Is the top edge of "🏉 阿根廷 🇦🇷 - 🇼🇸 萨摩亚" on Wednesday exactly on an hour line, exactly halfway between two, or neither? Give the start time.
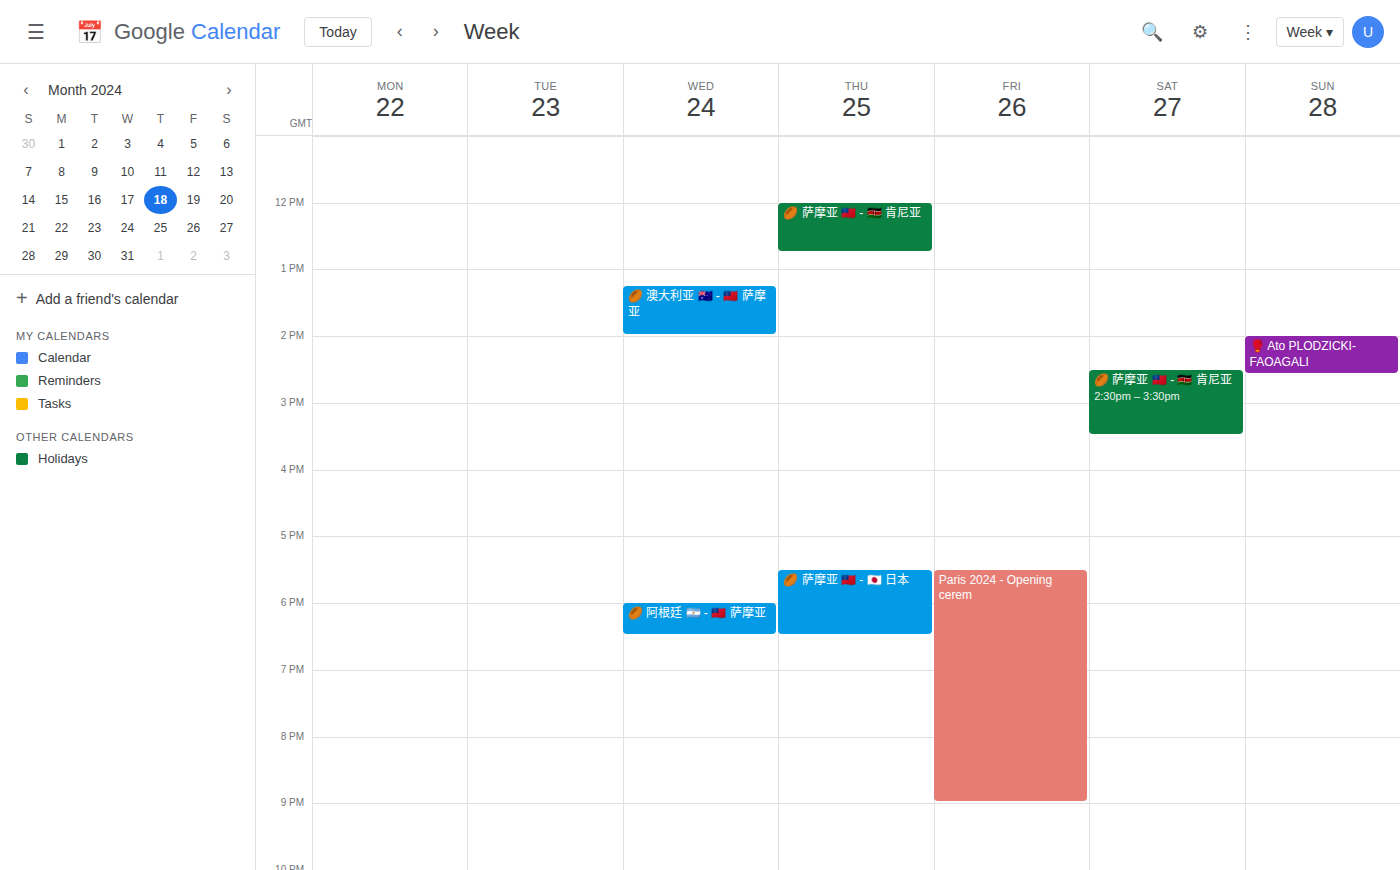
6:00 PM -- exactly on the 6 PM line.